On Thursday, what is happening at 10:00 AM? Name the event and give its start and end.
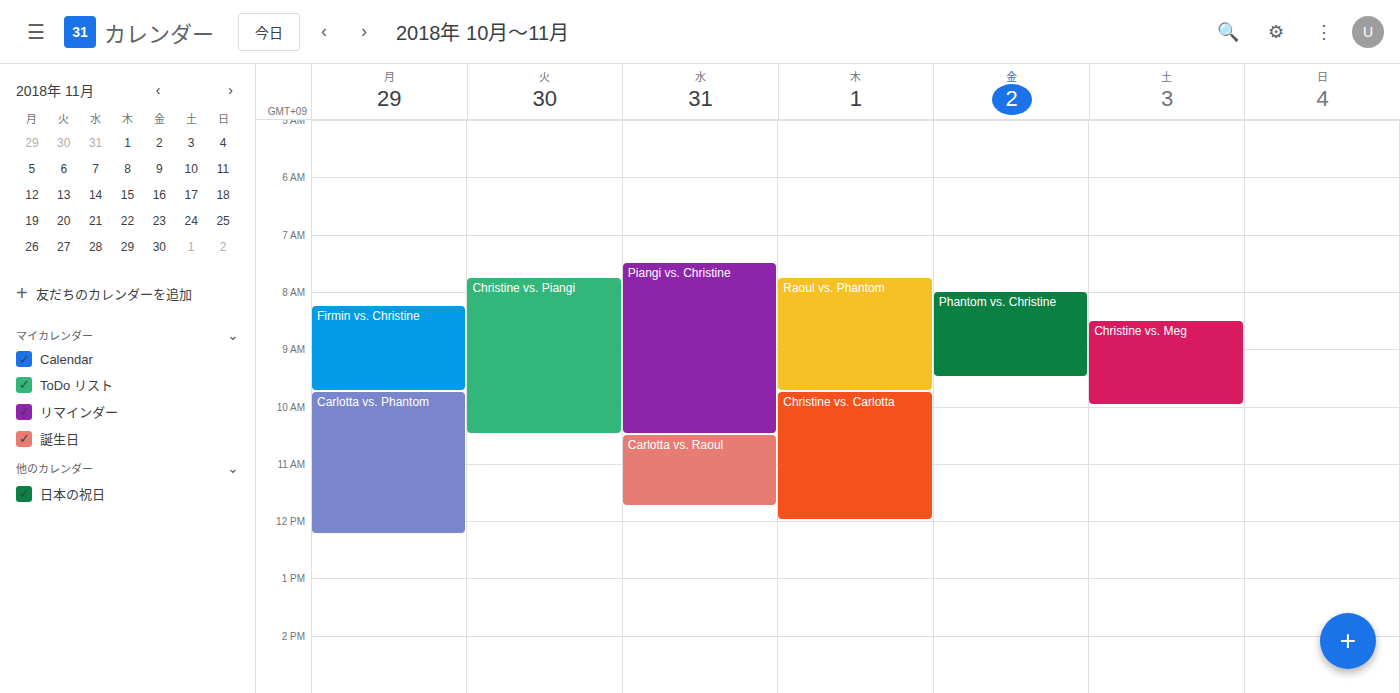
"Christine vs. Carlotta", 9:45 AM to 12:00 PM